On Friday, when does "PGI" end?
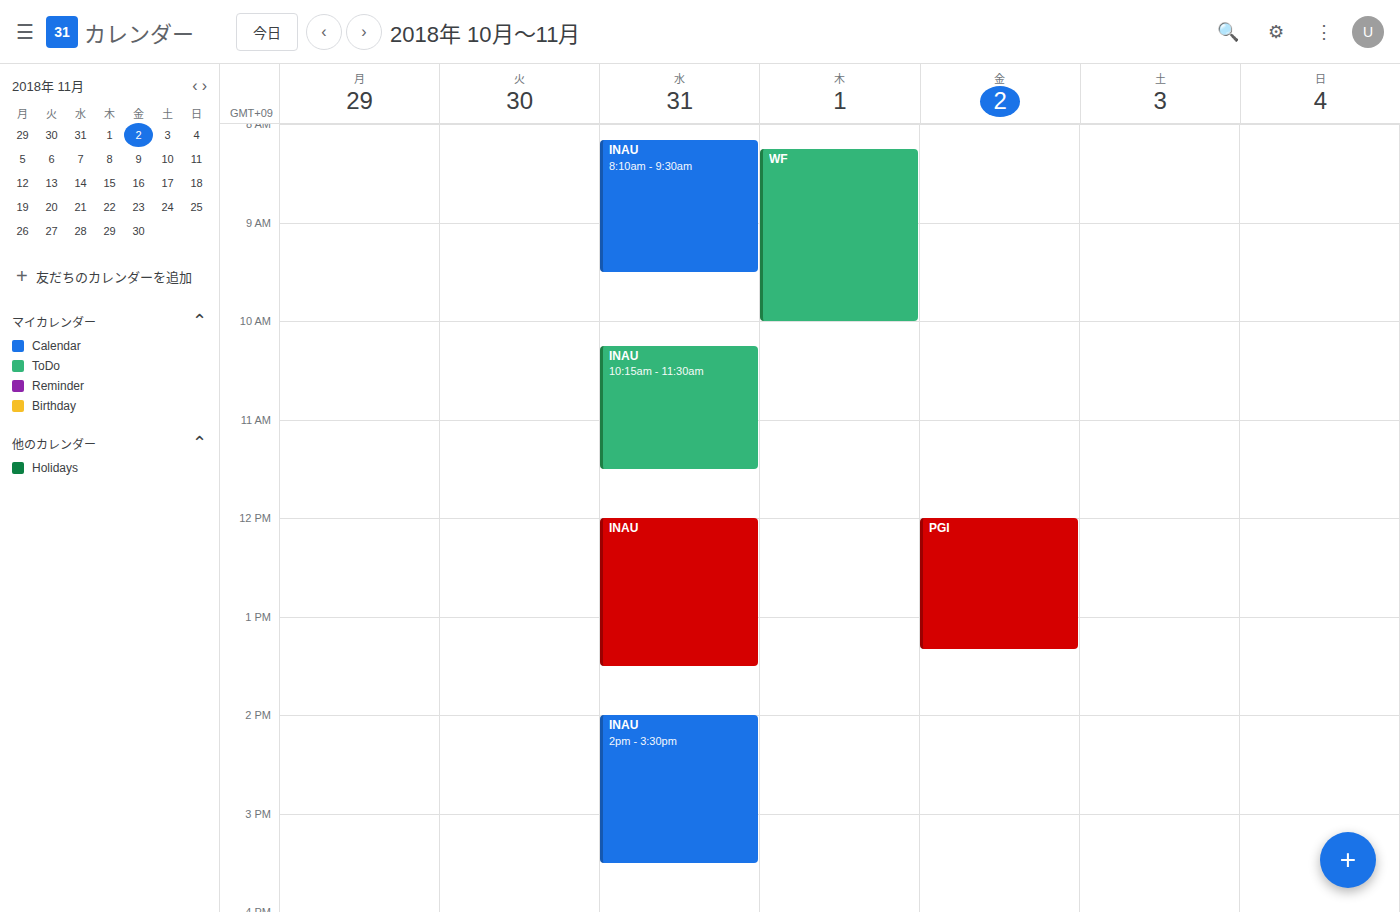
1:20 PM